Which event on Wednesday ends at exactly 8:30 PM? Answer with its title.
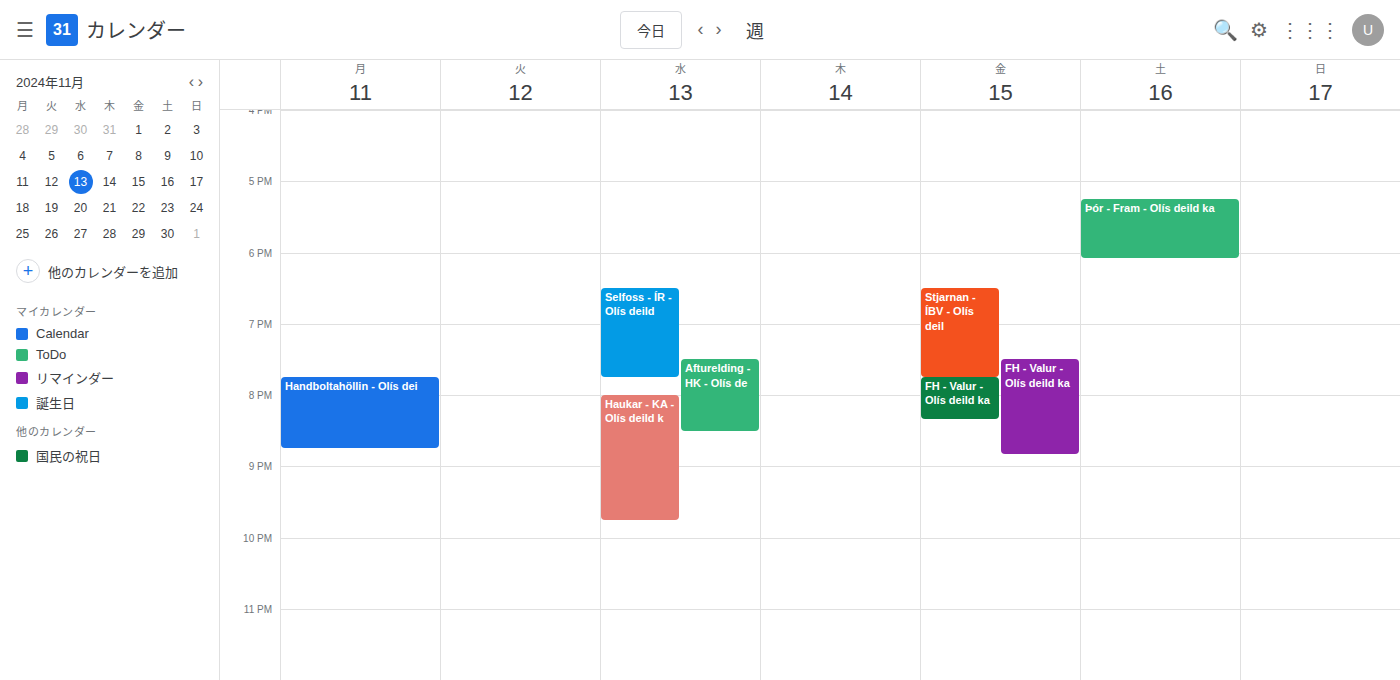
"Afturelding - HK - Olís de"